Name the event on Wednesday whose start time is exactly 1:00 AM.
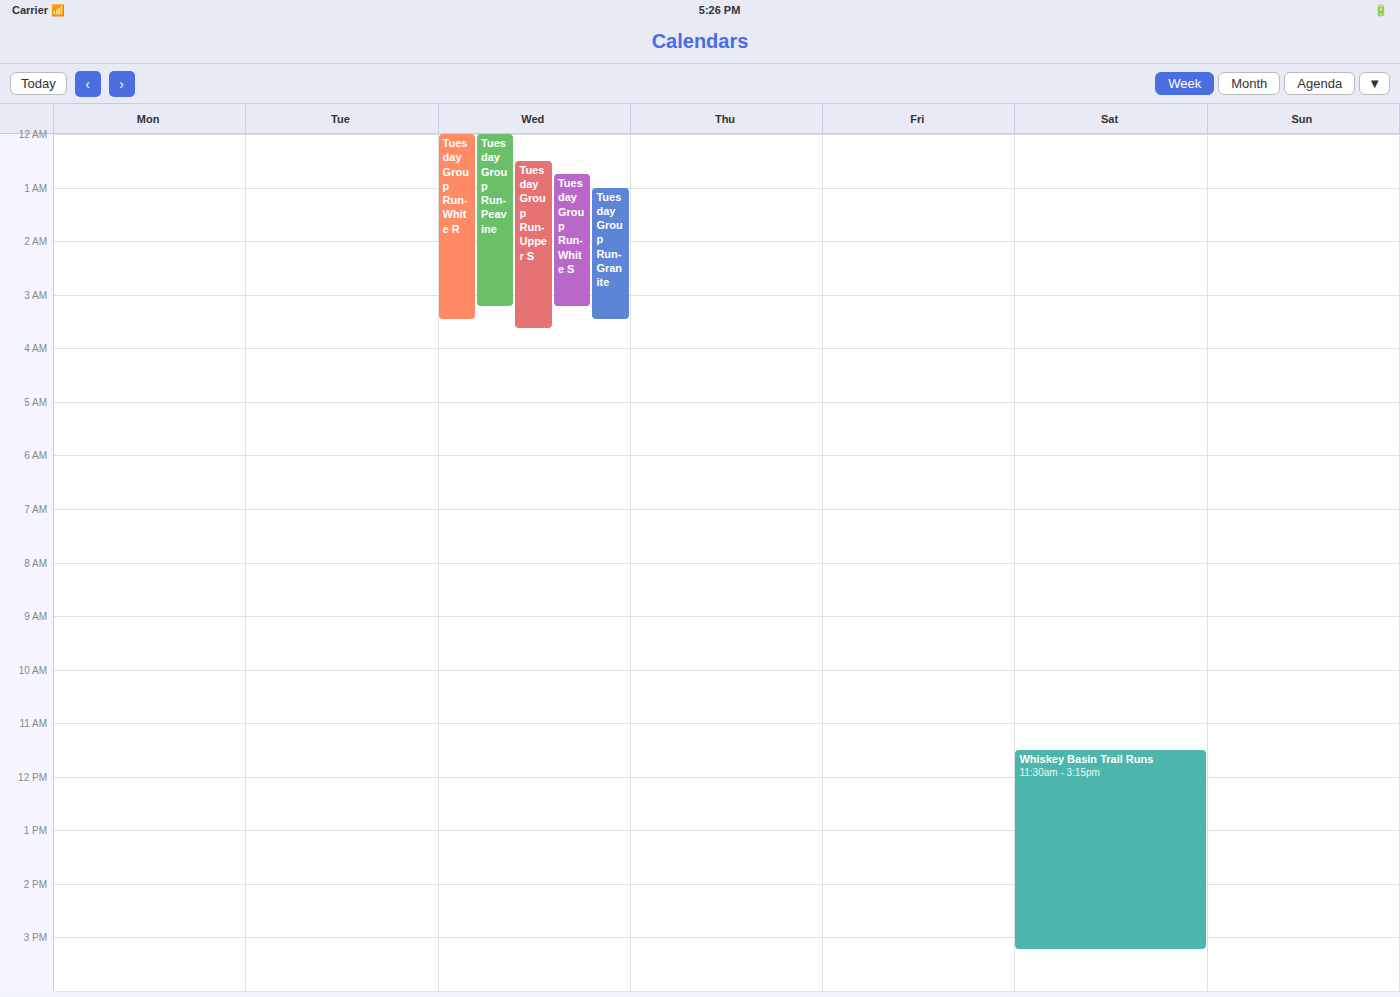
"Tuesday Group Run- Granite"